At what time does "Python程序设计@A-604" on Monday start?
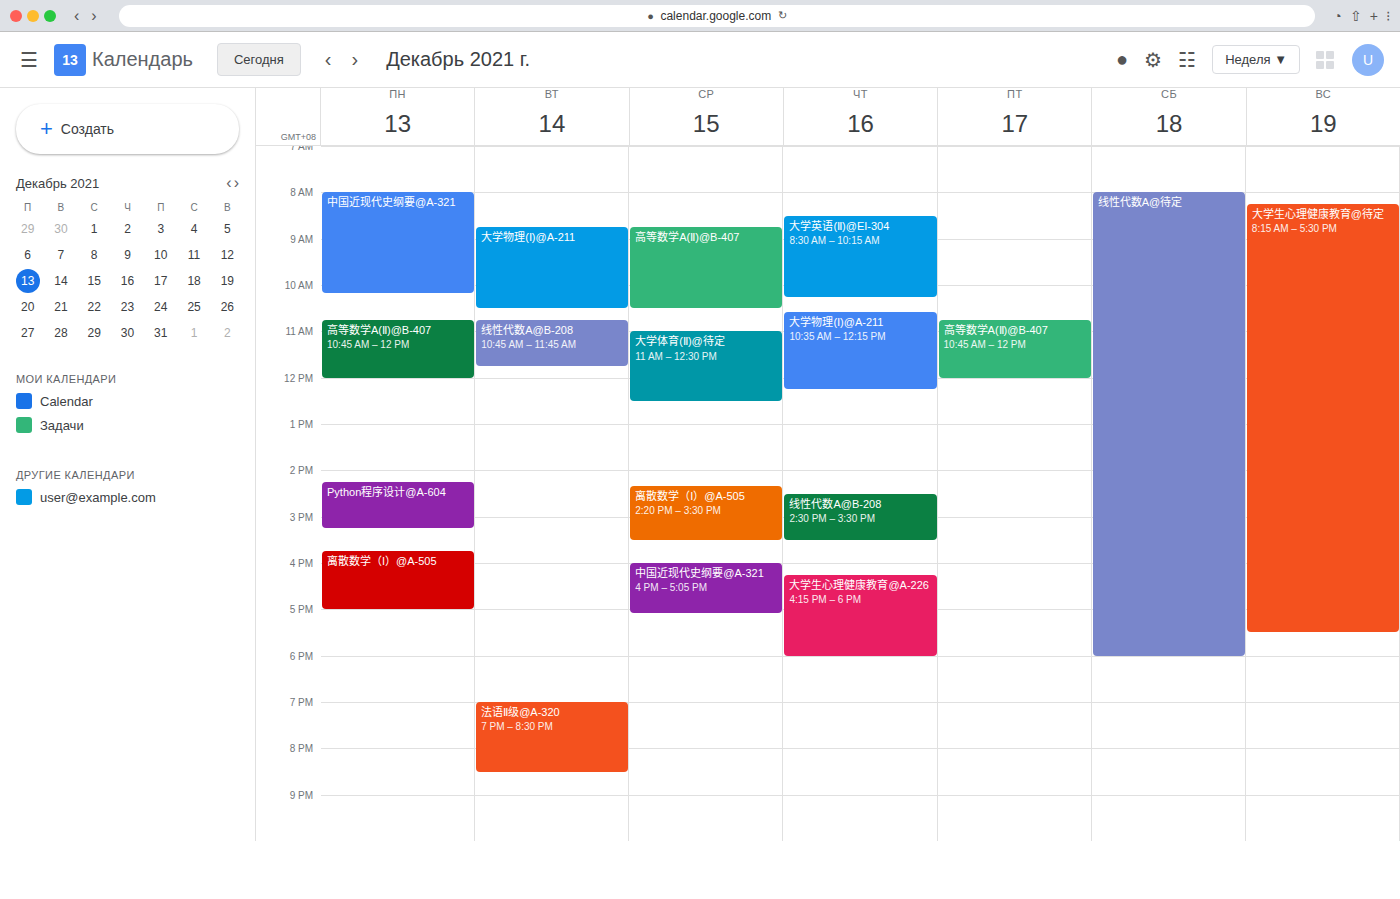
14:15